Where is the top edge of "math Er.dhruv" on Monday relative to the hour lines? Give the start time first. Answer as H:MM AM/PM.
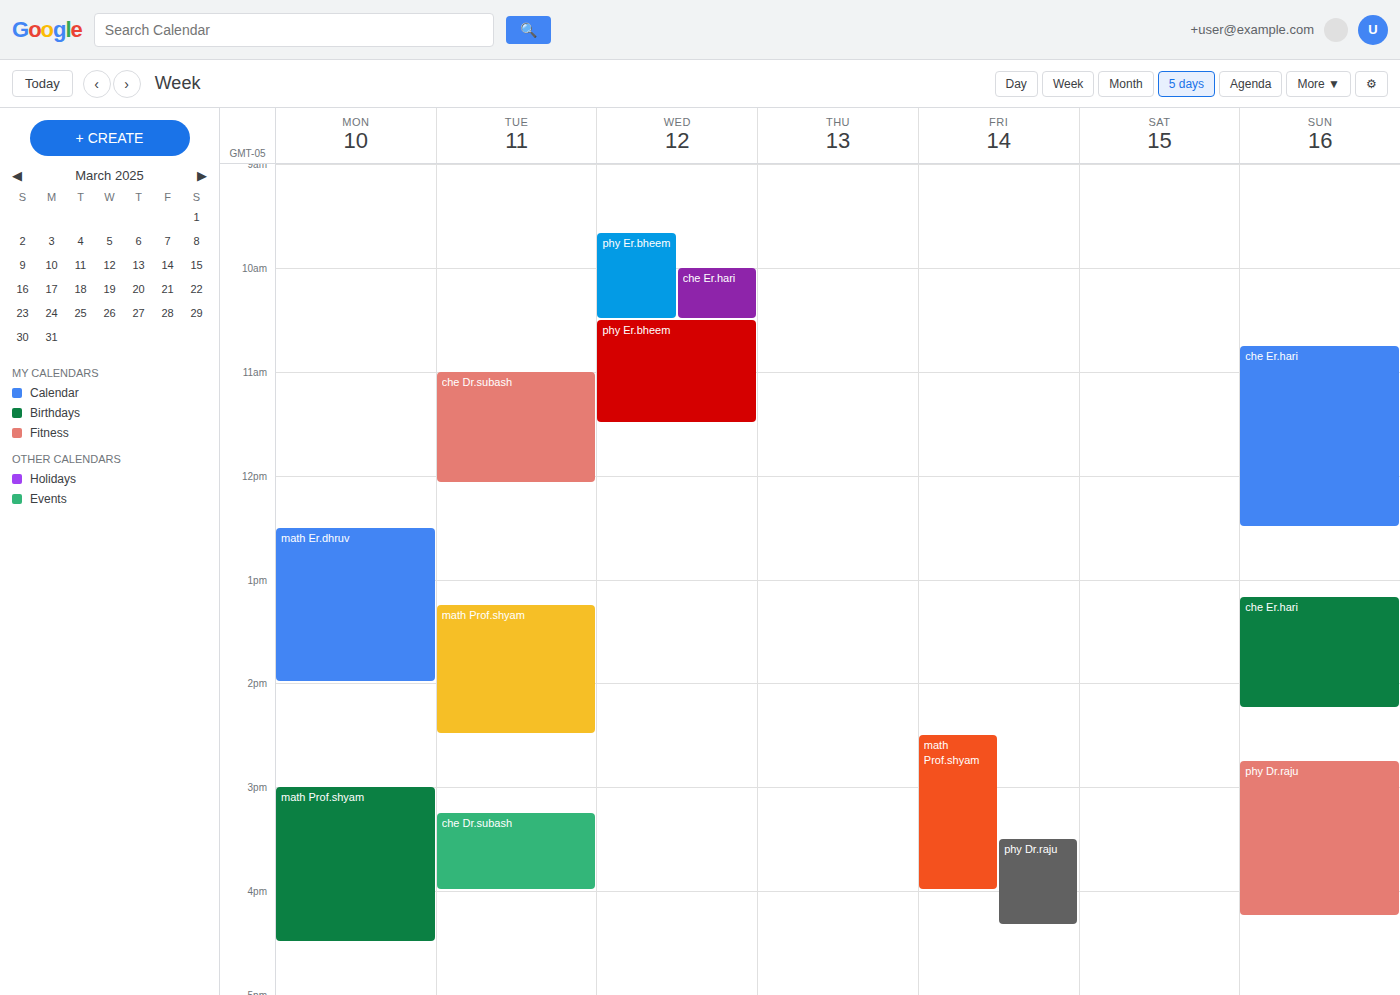
12:30 PM -- halfway between the 12 PM and 1 PM lines.